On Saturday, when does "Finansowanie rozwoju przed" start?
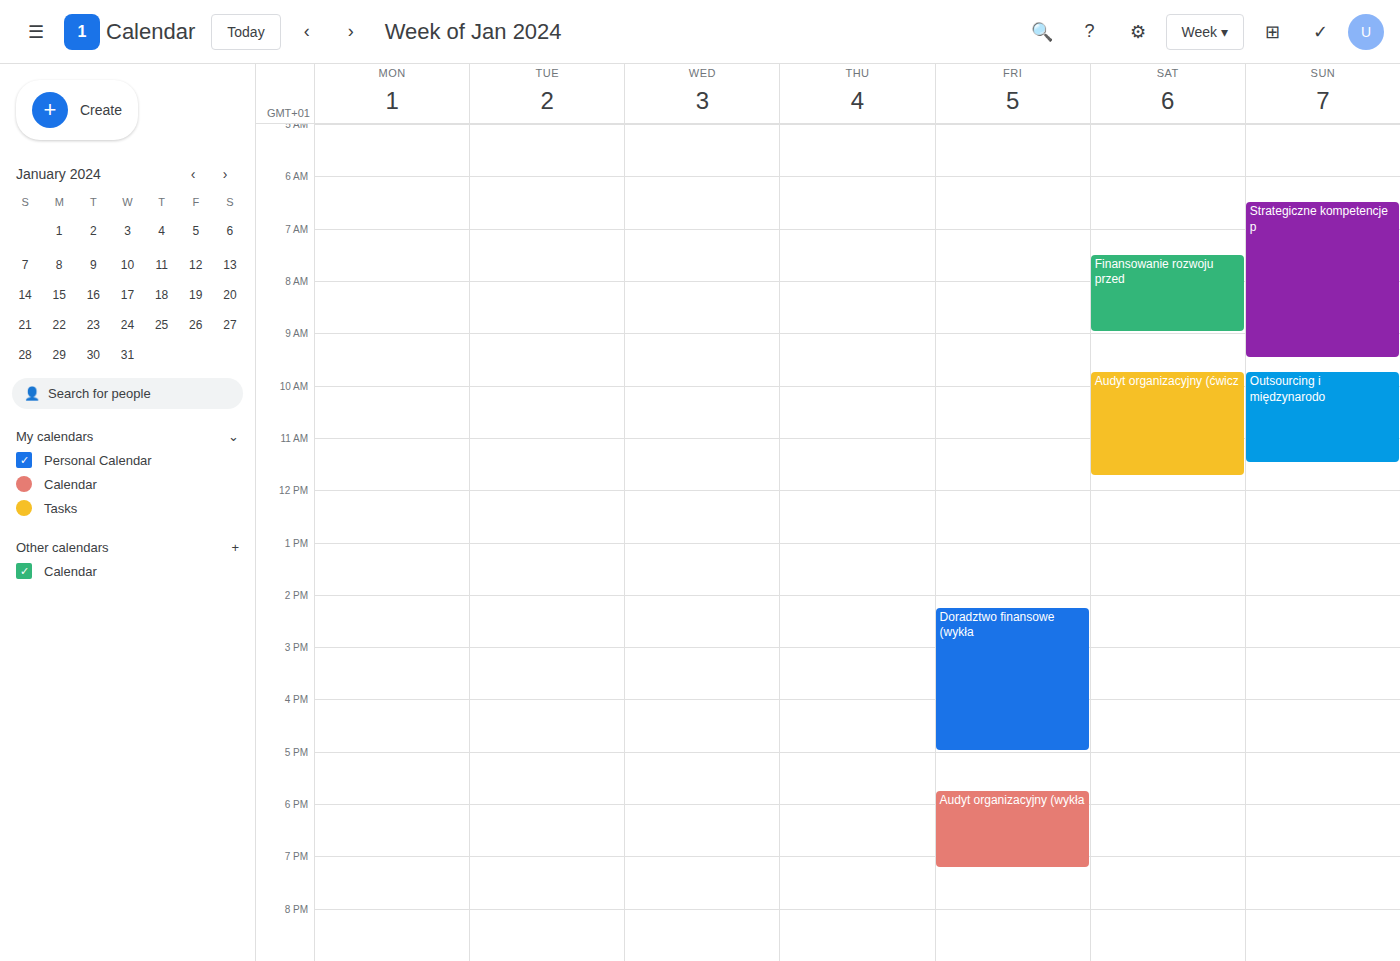
07:30